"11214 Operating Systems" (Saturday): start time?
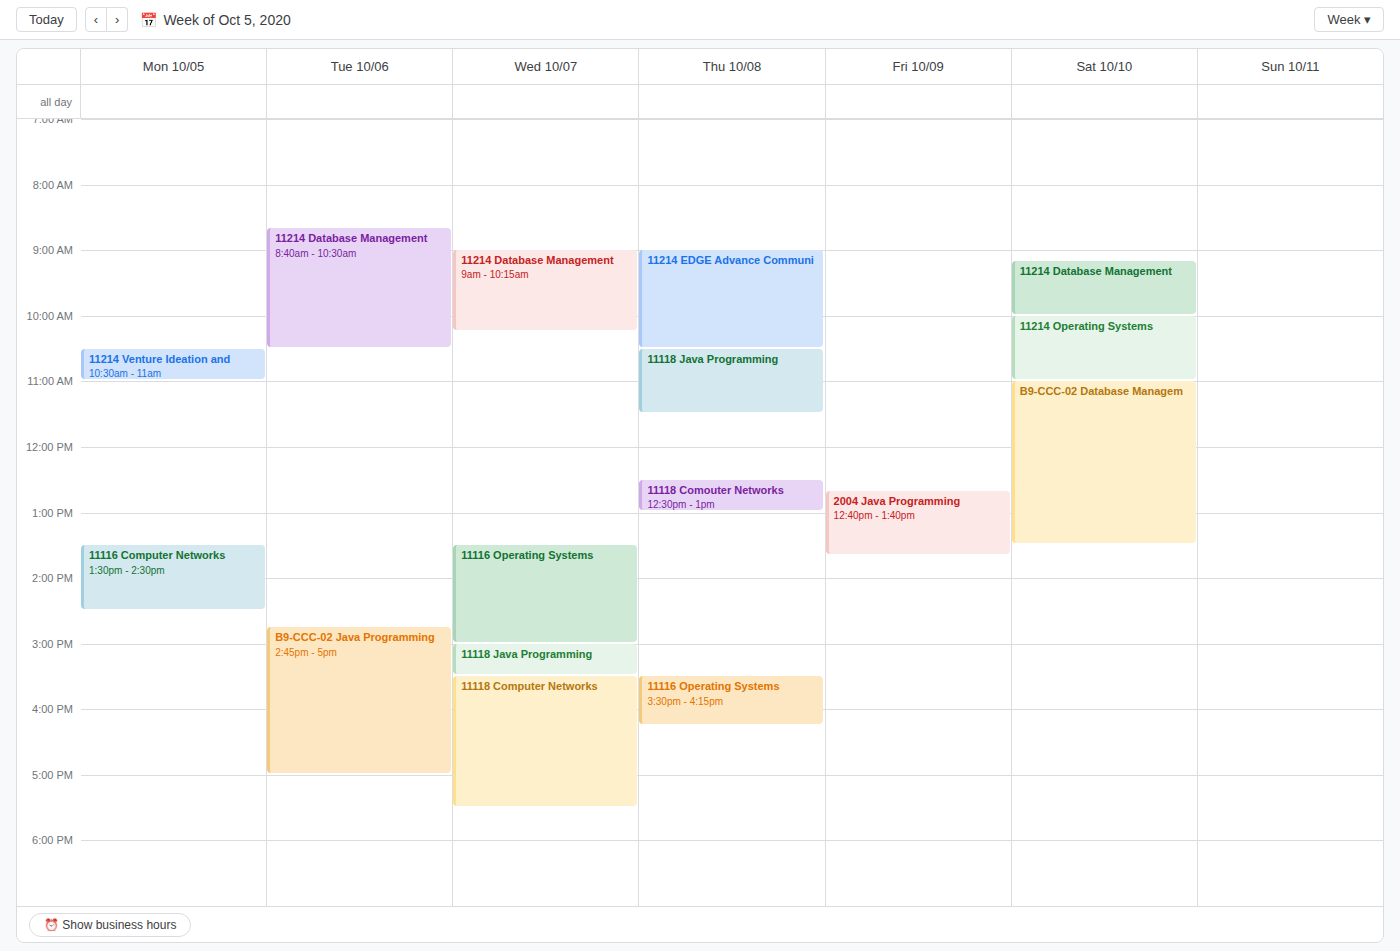
10:00 AM